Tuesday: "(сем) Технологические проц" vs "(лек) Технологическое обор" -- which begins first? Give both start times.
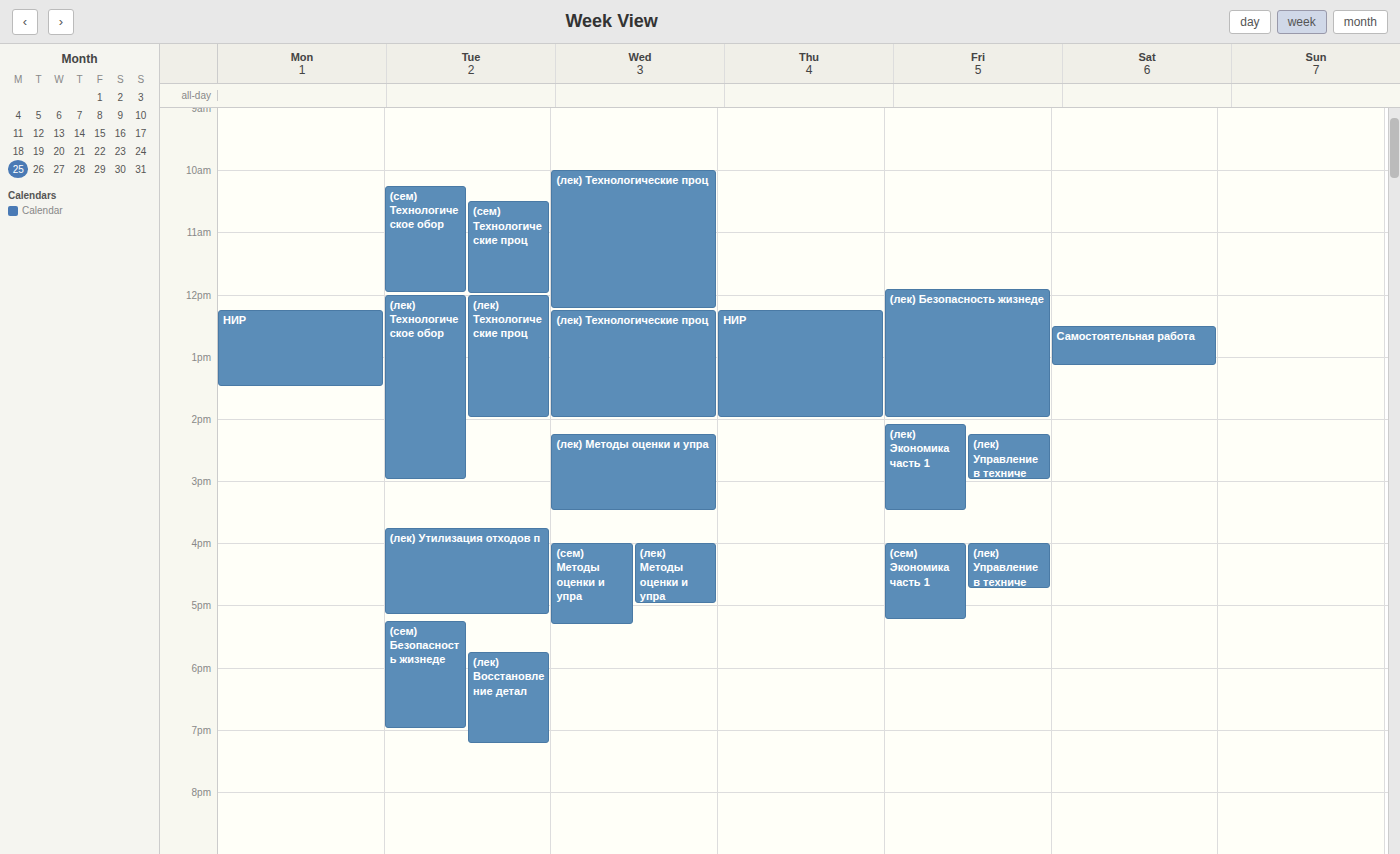
"(сем) Технологические проц" 10:30 AM; "(лек) Технологическое обор" 12:00 PM.